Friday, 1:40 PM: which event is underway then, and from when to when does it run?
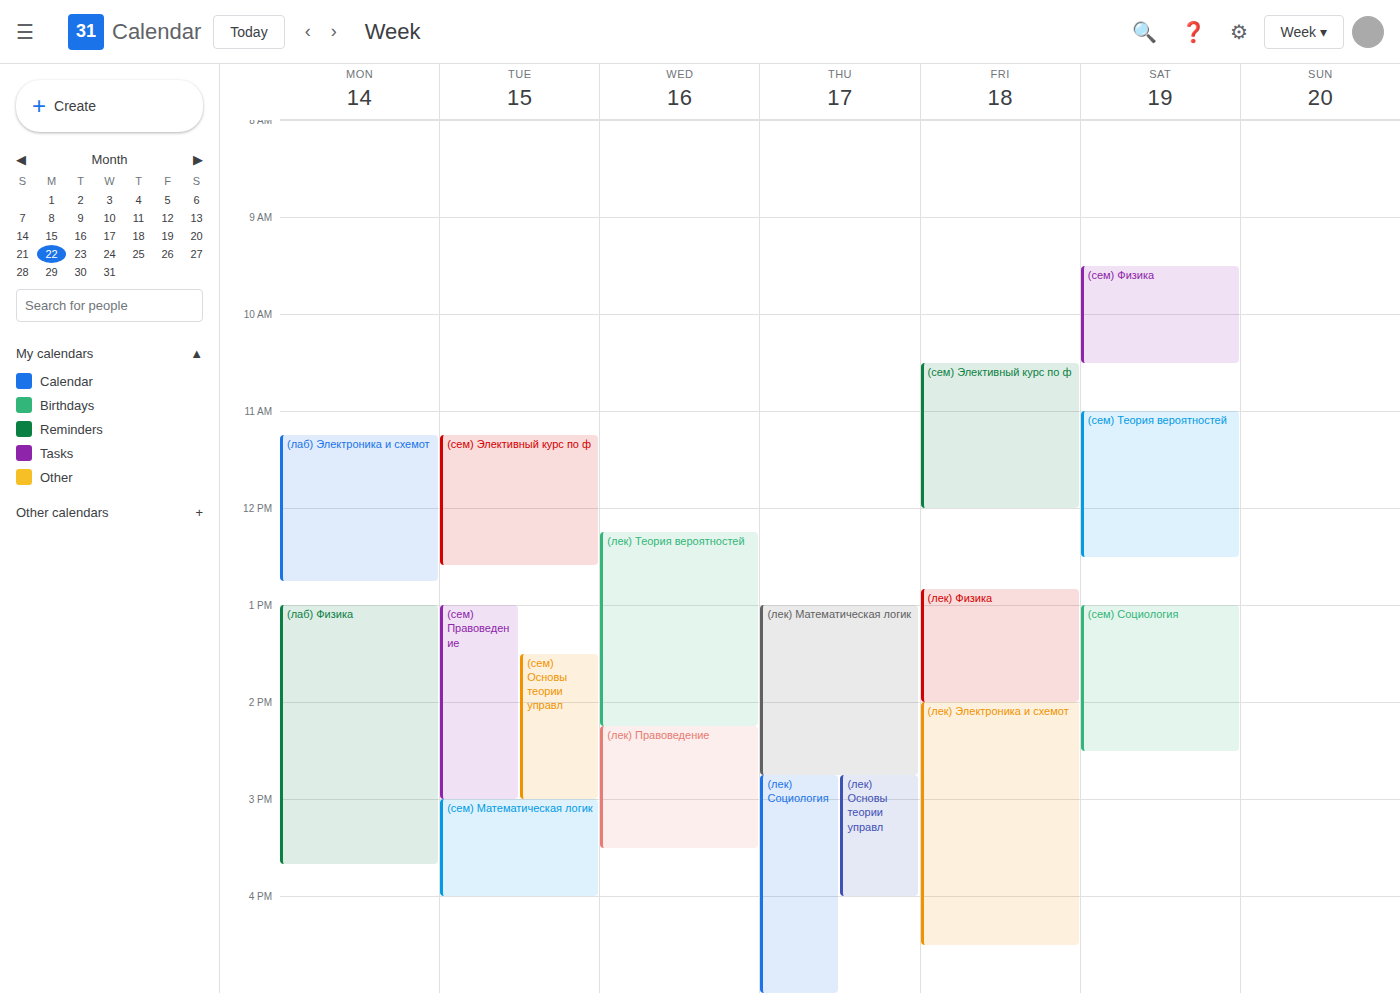
"(лек) Физика", 12:50 PM to 2:00 PM